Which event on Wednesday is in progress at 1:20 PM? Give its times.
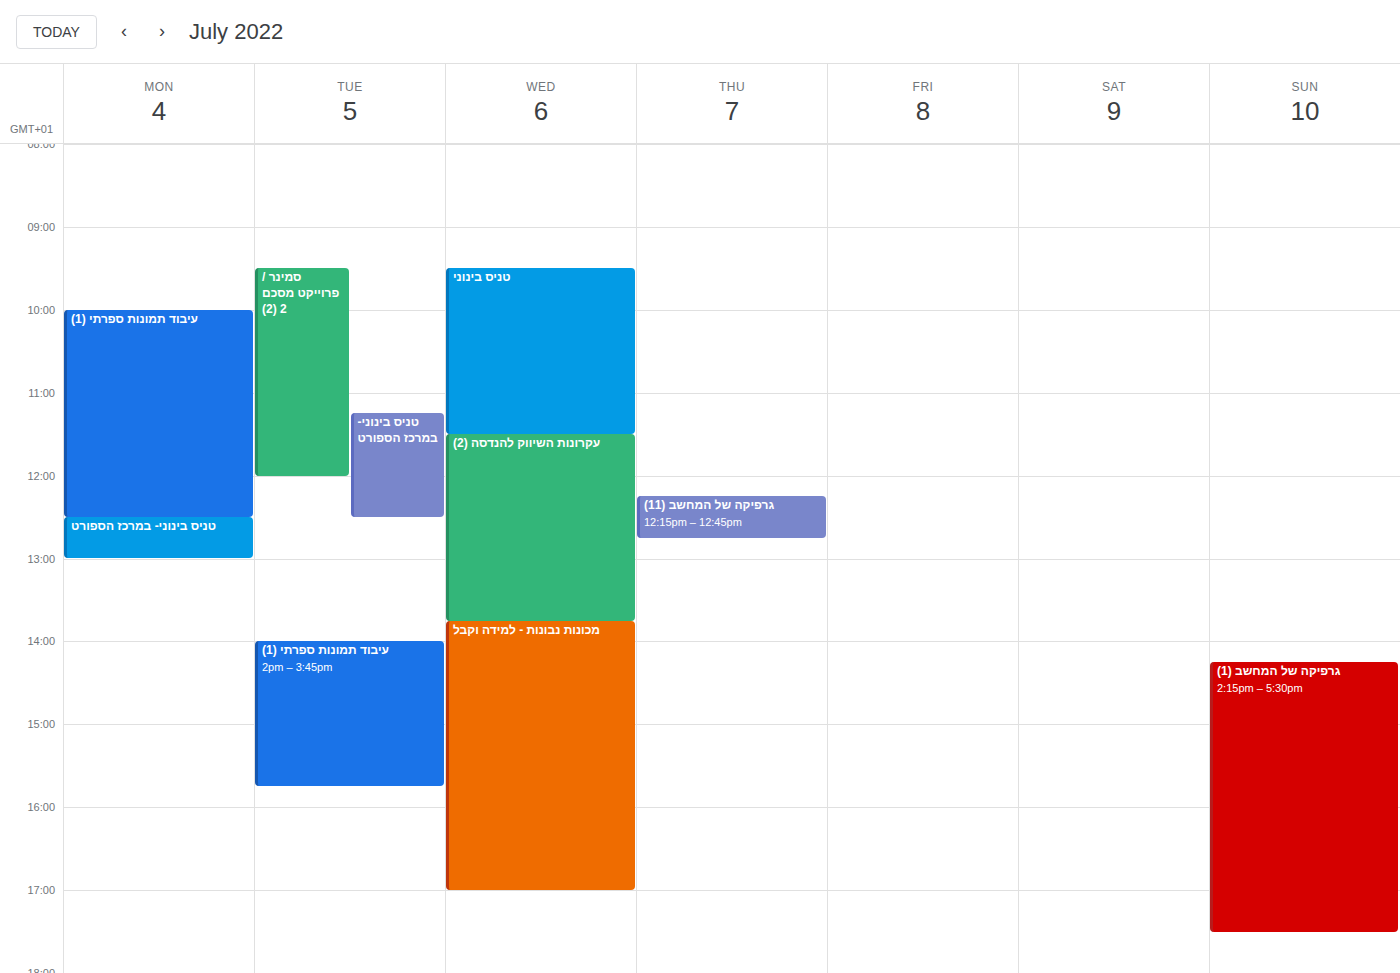
"עקרונות השיווק להנדסה (2)", 11:30 AM to 1:45 PM